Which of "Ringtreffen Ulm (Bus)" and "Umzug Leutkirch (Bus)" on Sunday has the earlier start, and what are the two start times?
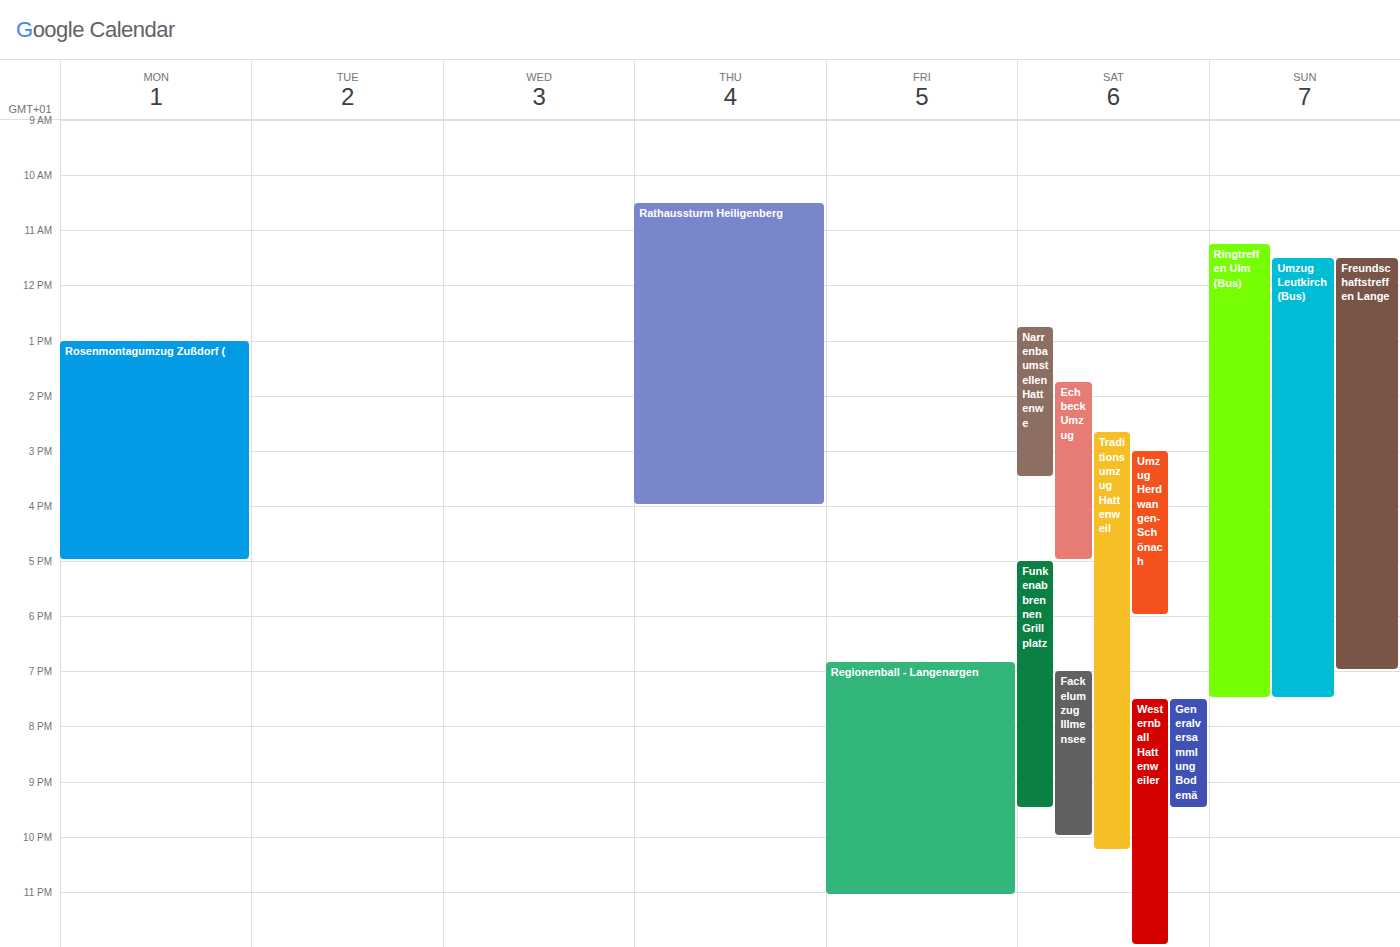
"Ringtreffen Ulm (Bus)" 11:15 AM; "Umzug Leutkirch (Bus)" 11:30 AM.